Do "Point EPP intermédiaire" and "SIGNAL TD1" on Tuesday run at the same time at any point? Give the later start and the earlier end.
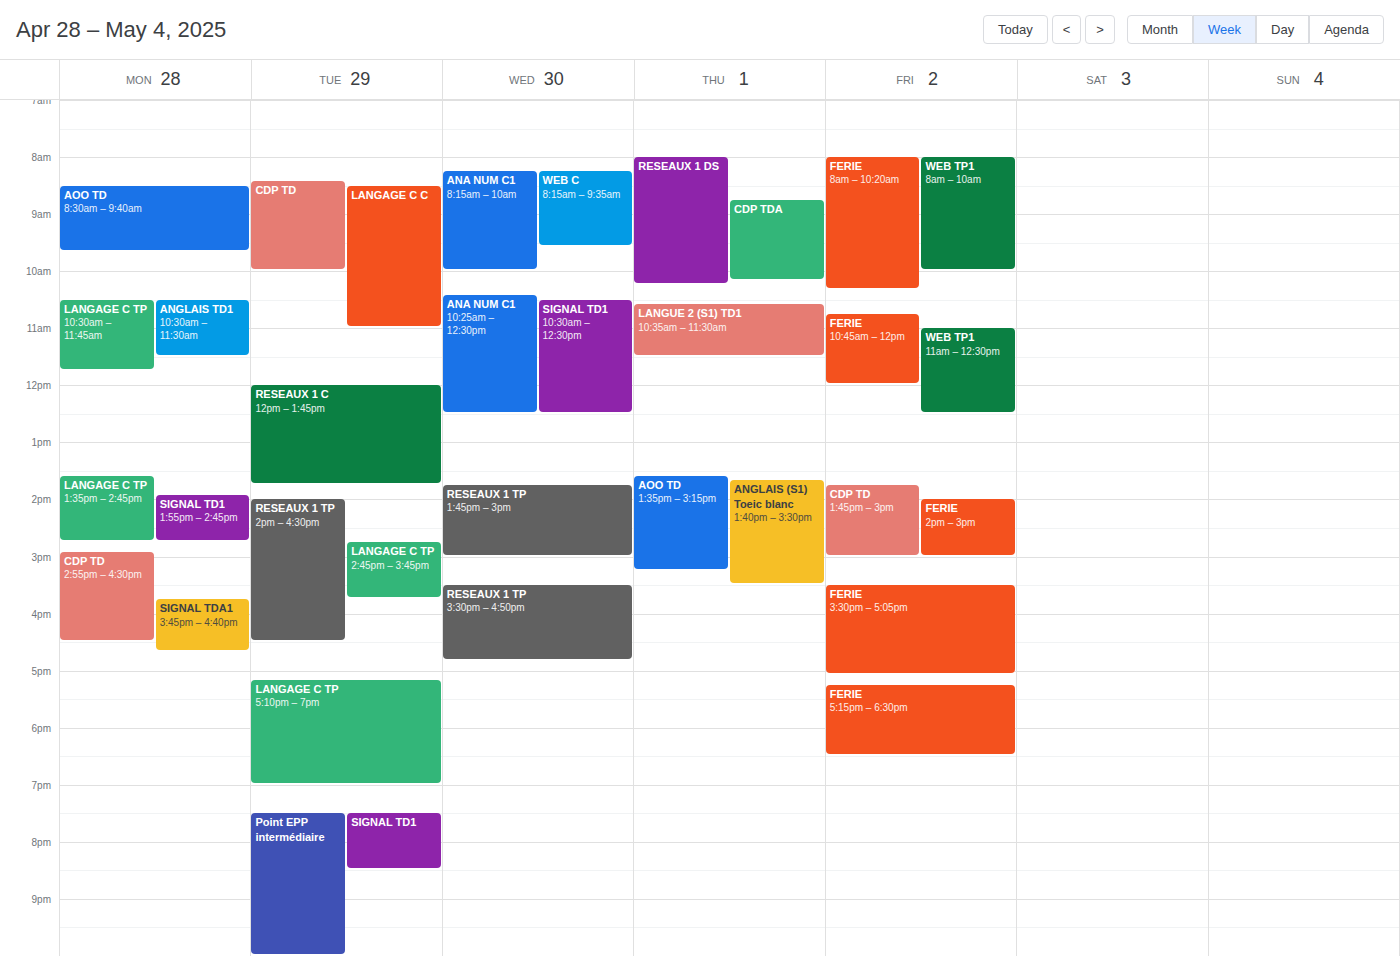
"Point EPP intermédiaire" starts at 7:30 PM, before "SIGNAL TD1" ends at 8:30 PM -- they overlap.